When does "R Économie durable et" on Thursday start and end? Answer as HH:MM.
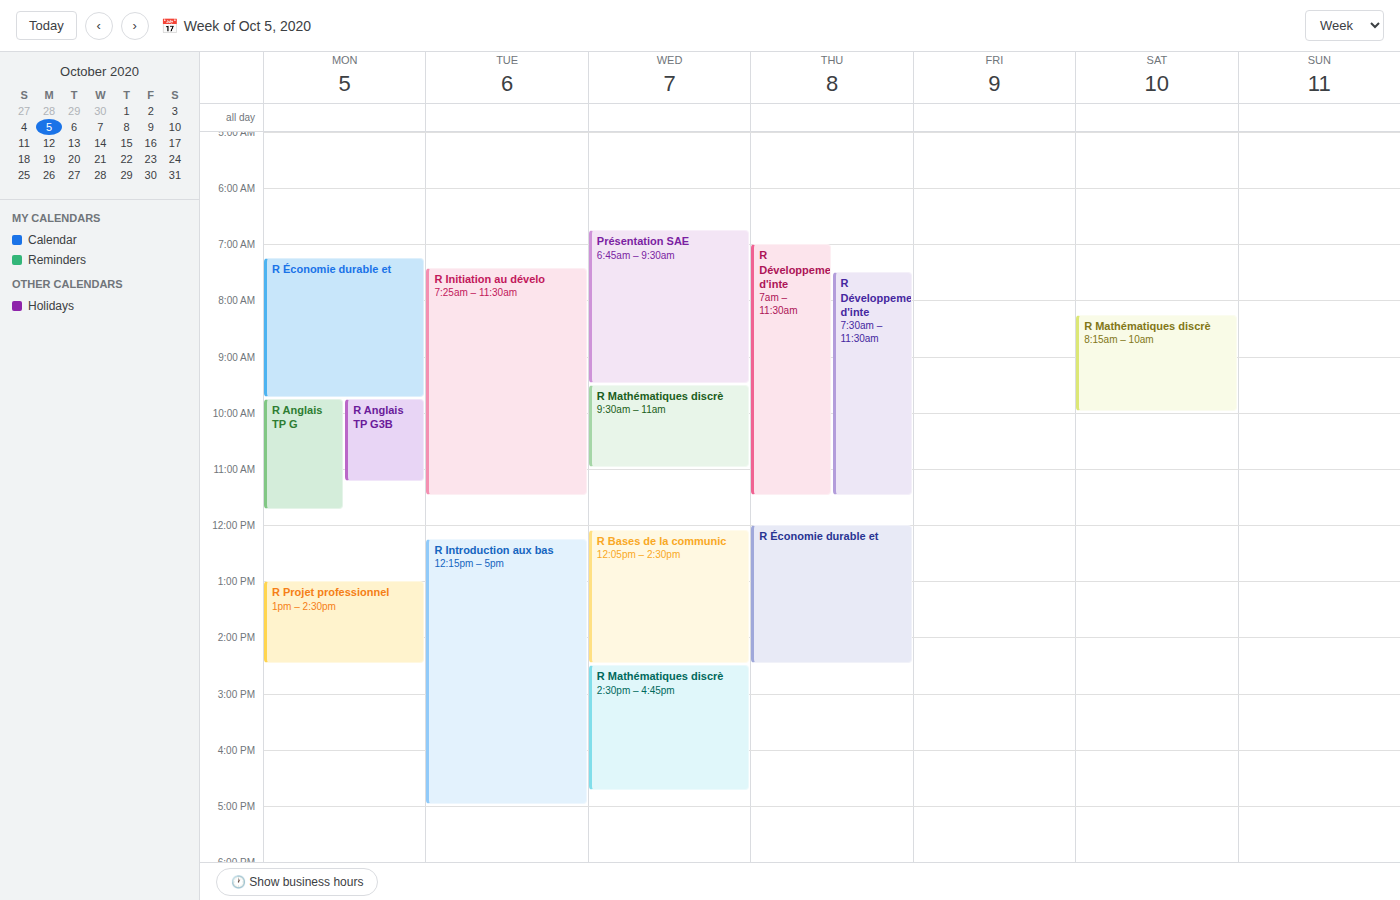
12:00 to 14:30